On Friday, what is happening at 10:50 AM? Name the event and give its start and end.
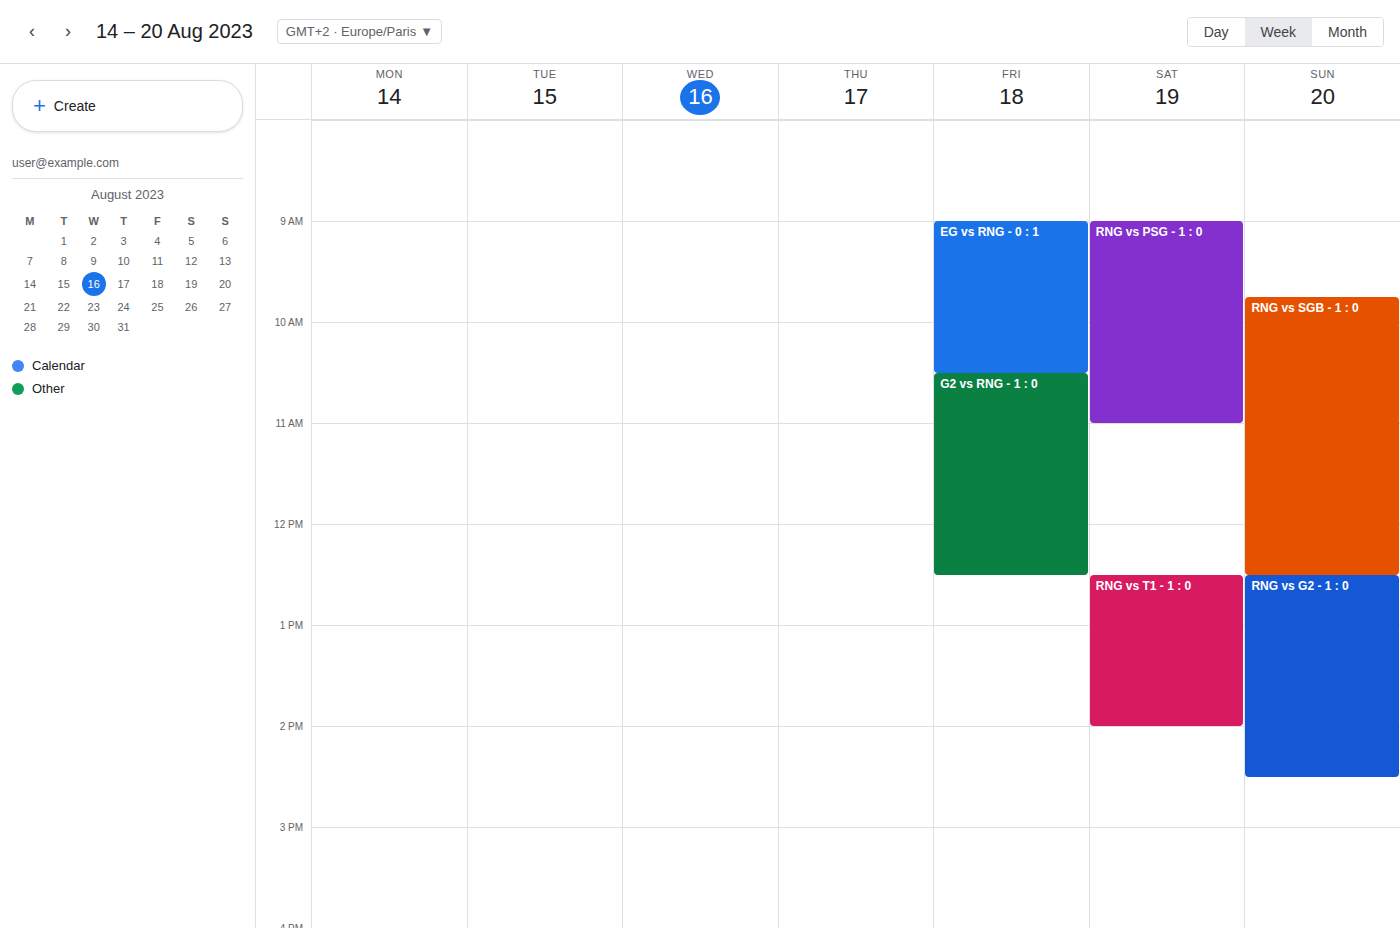
"G2 vs RNG - 1 : 0", 10:30 AM to 12:30 PM